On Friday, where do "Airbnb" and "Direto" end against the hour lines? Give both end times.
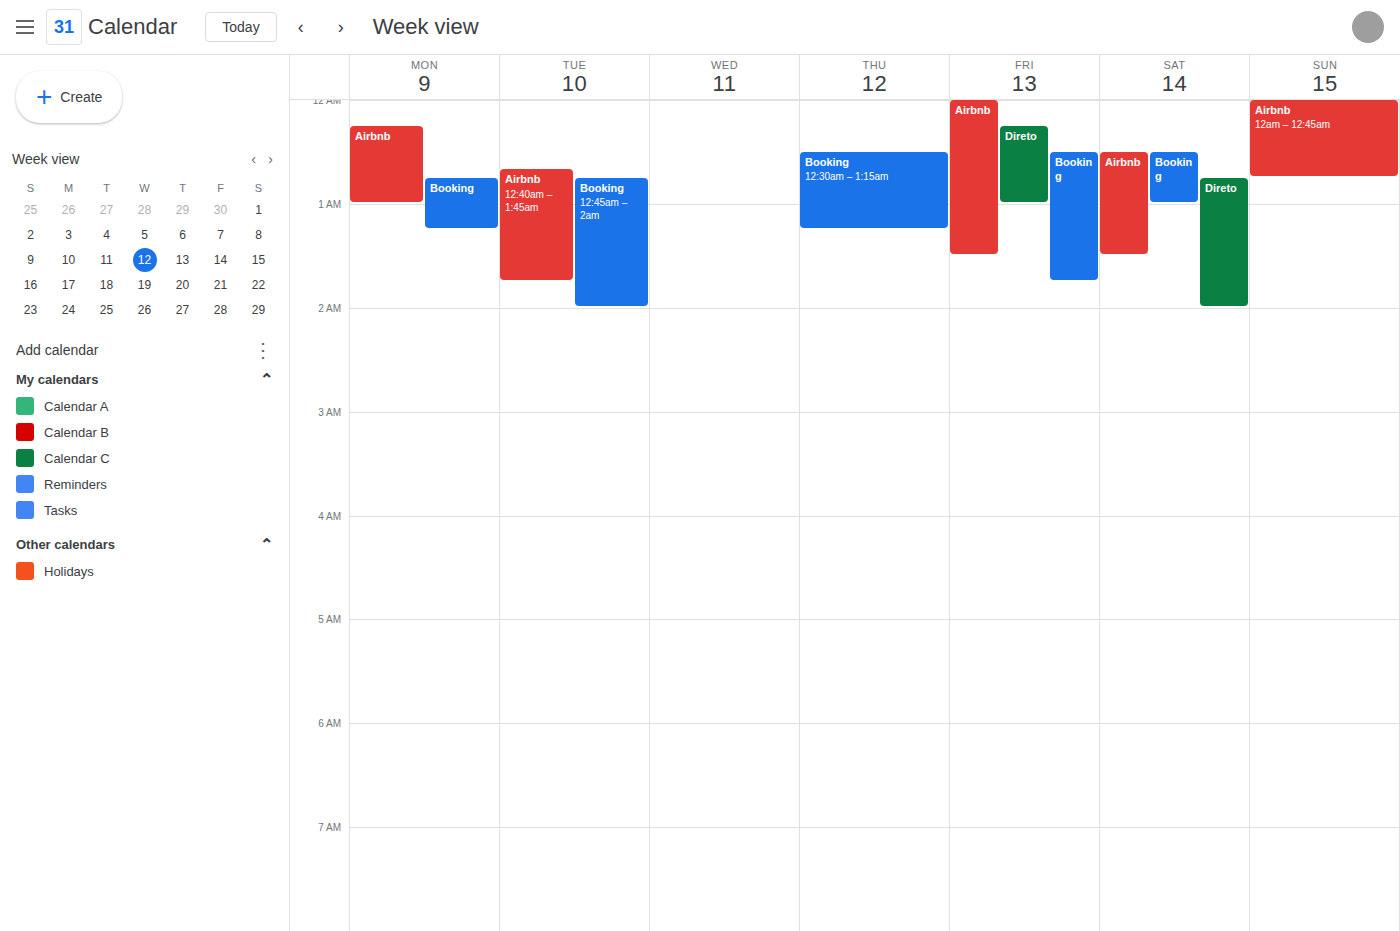
"Airbnb": 01:30, halfway between the 01:00 and 02:00 lines. "Direto": 01:00, exactly on the 01:00 line.